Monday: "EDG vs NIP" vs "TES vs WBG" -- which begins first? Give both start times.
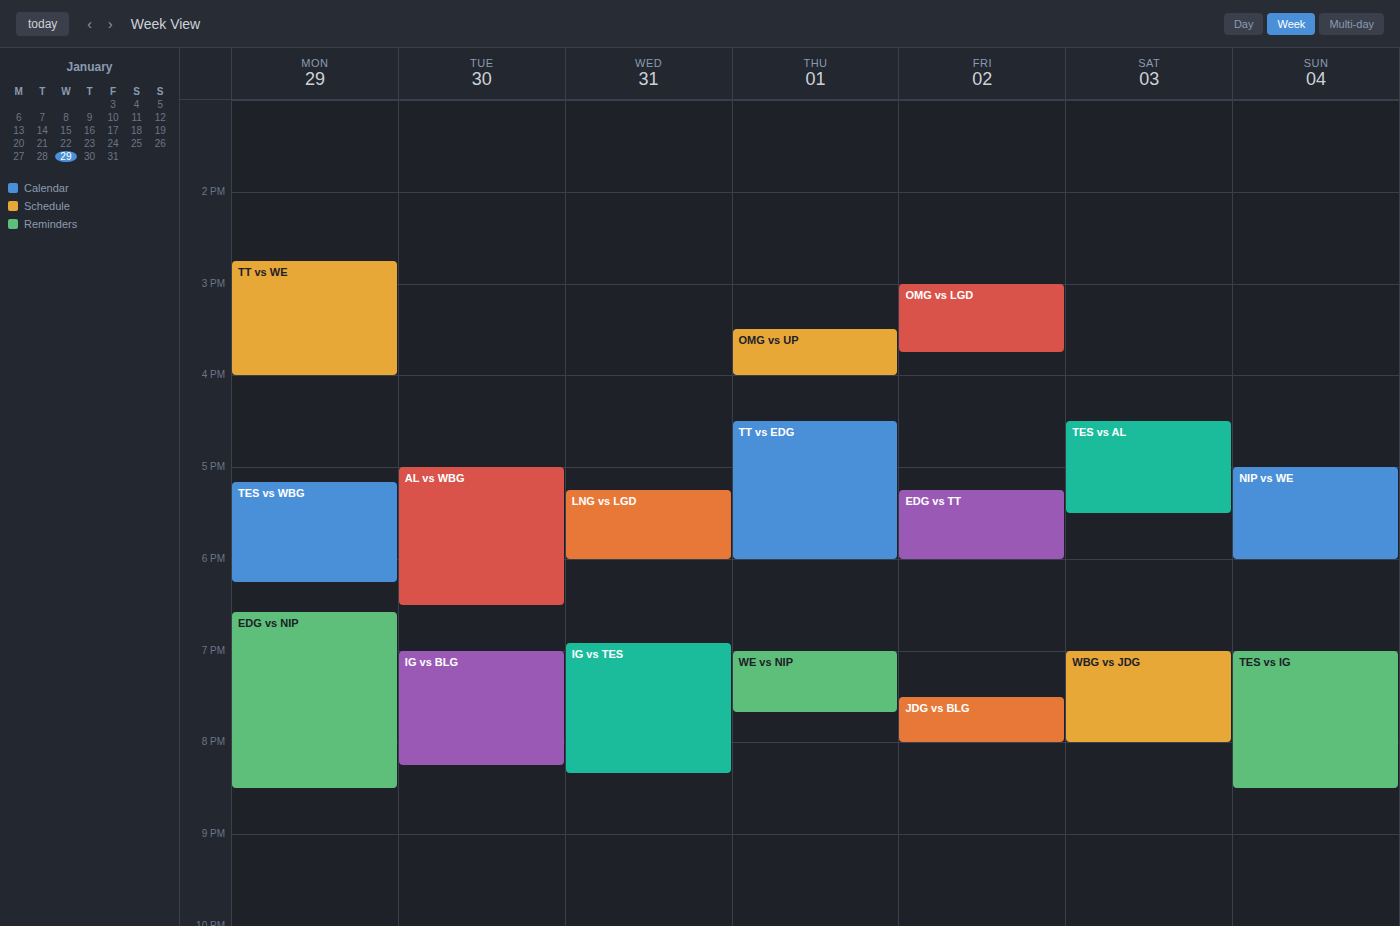
"TES vs WBG" 5:10 PM; "EDG vs NIP" 6:35 PM.